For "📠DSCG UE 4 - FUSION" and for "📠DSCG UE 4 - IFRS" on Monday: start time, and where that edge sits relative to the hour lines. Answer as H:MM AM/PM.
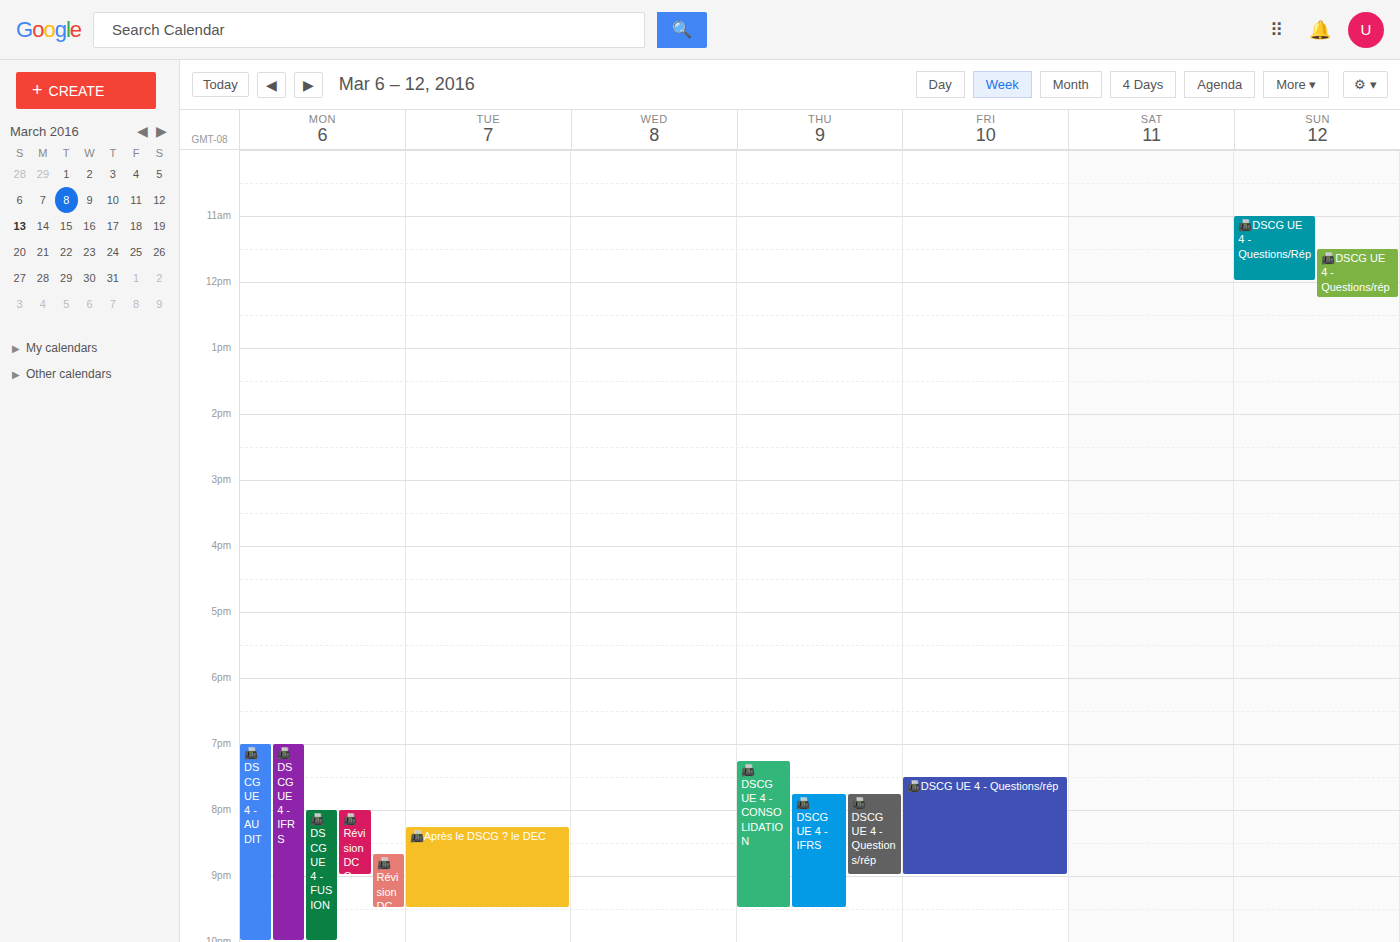
"📠DSCG UE 4 - FUSION": 8:00 PM, exactly on the 8 PM line. "📠DSCG UE 4 - IFRS": 7:00 PM, exactly on the 7 PM line.